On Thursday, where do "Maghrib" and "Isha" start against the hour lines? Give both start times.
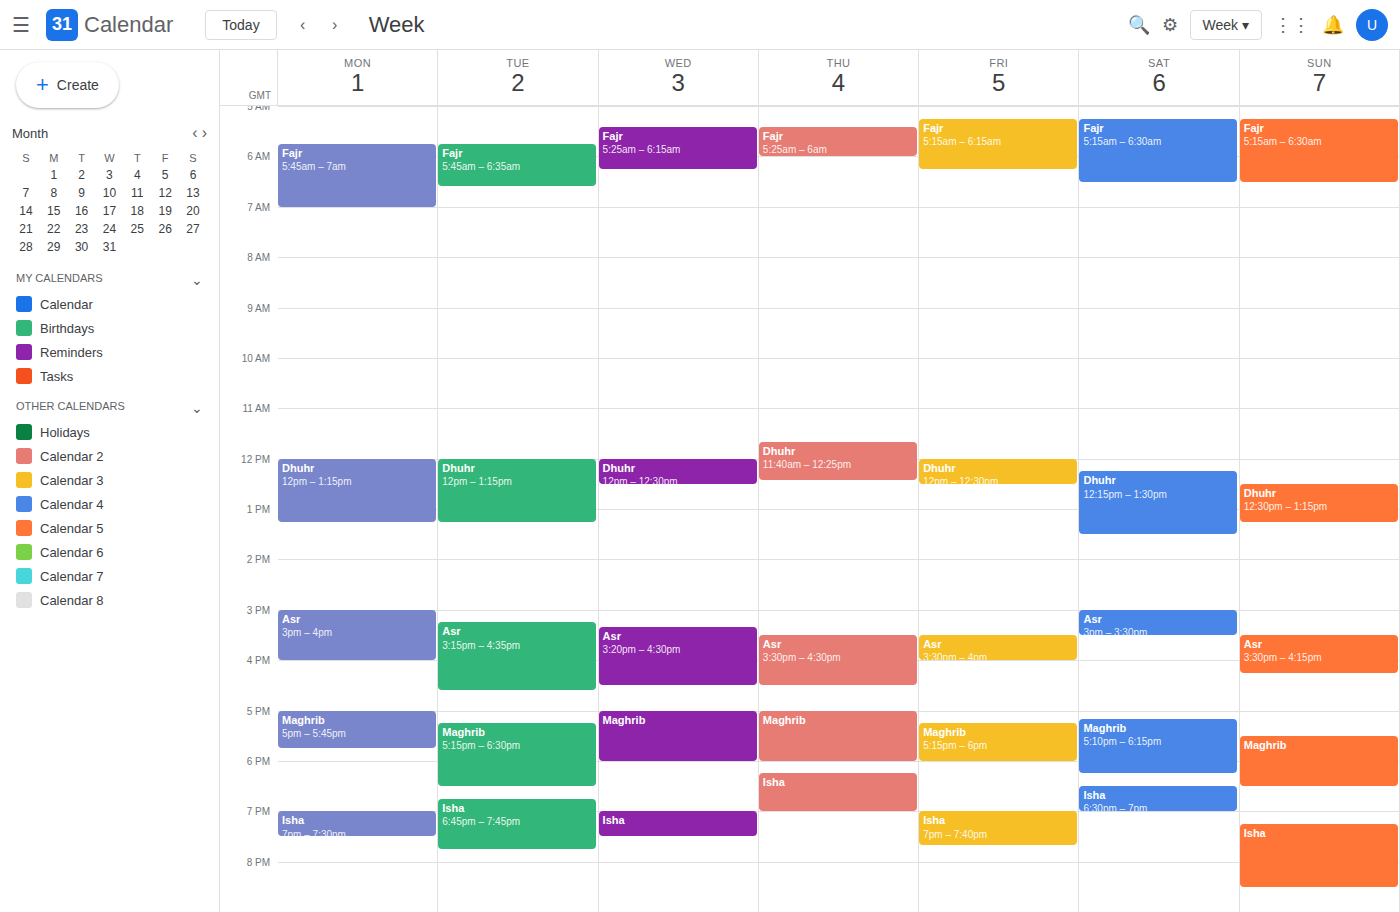
"Maghrib": 5:00 PM, exactly on the 5 PM line. "Isha": 6:15 PM, neither: a quarter of the way from the 6 PM line to the 7 PM line.